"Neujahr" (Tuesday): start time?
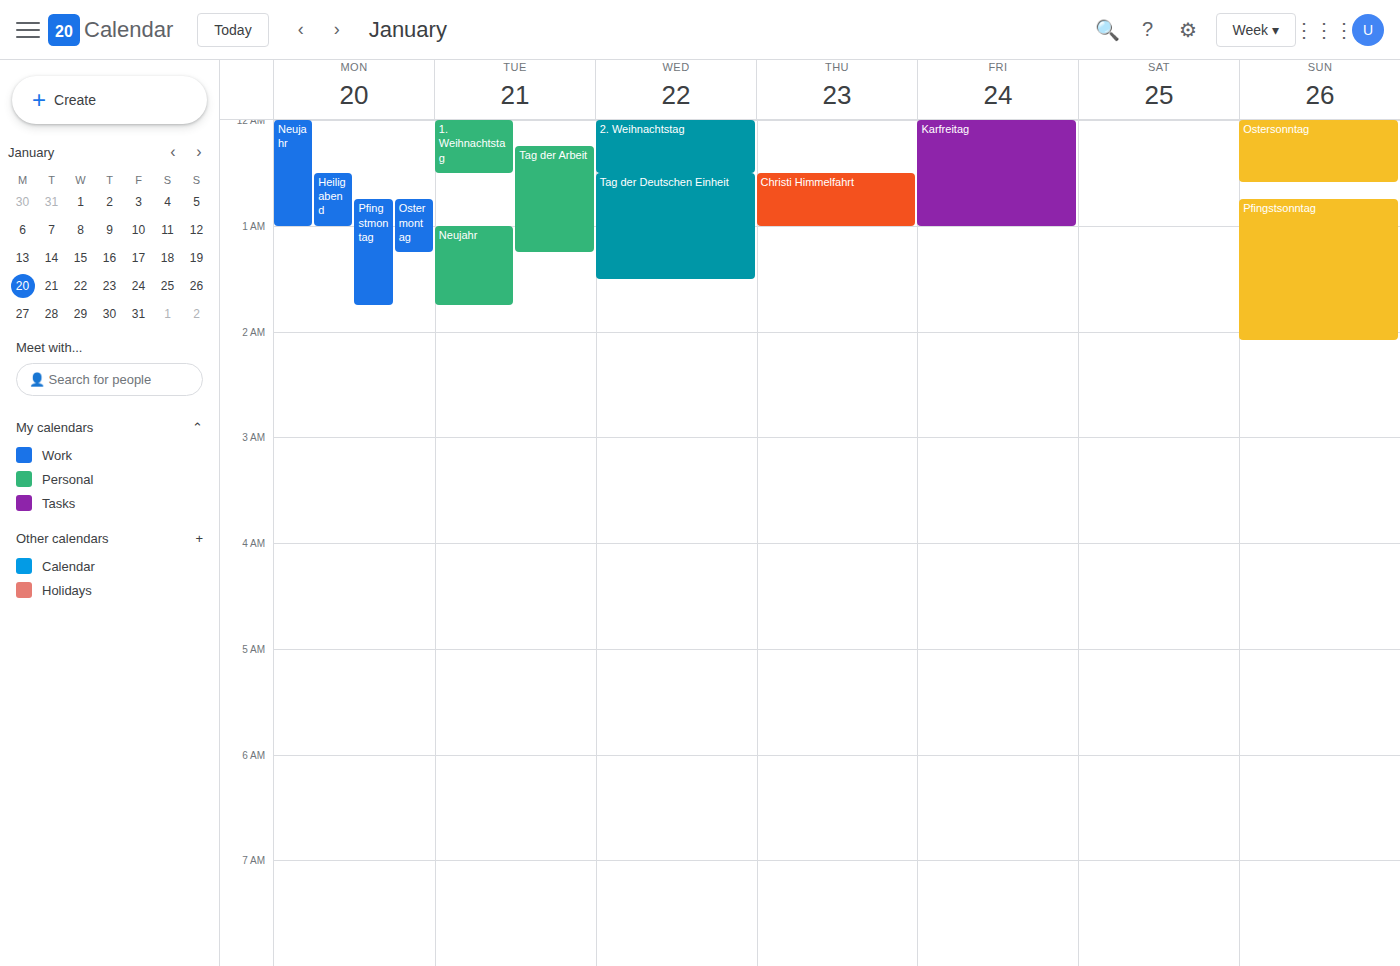
1:00 AM